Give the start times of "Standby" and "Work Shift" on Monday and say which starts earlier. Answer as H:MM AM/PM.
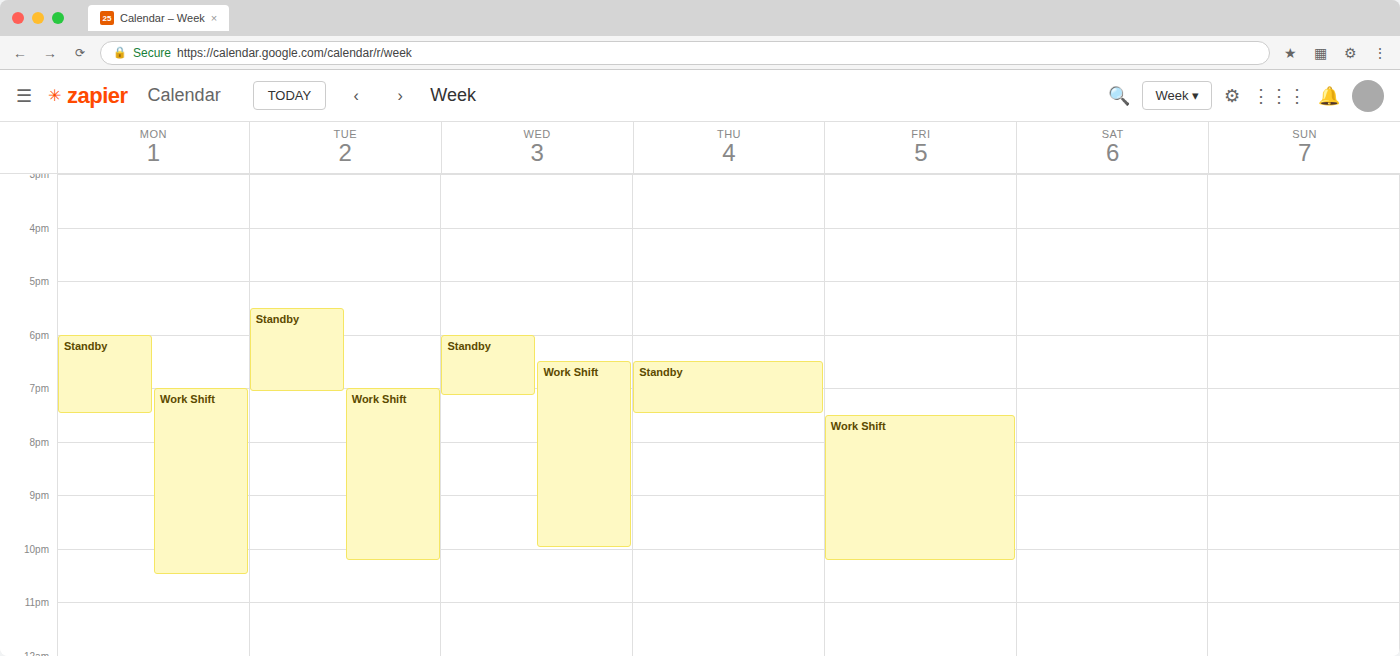
"Standby" 6:00 PM; "Work Shift" 7:00 PM.